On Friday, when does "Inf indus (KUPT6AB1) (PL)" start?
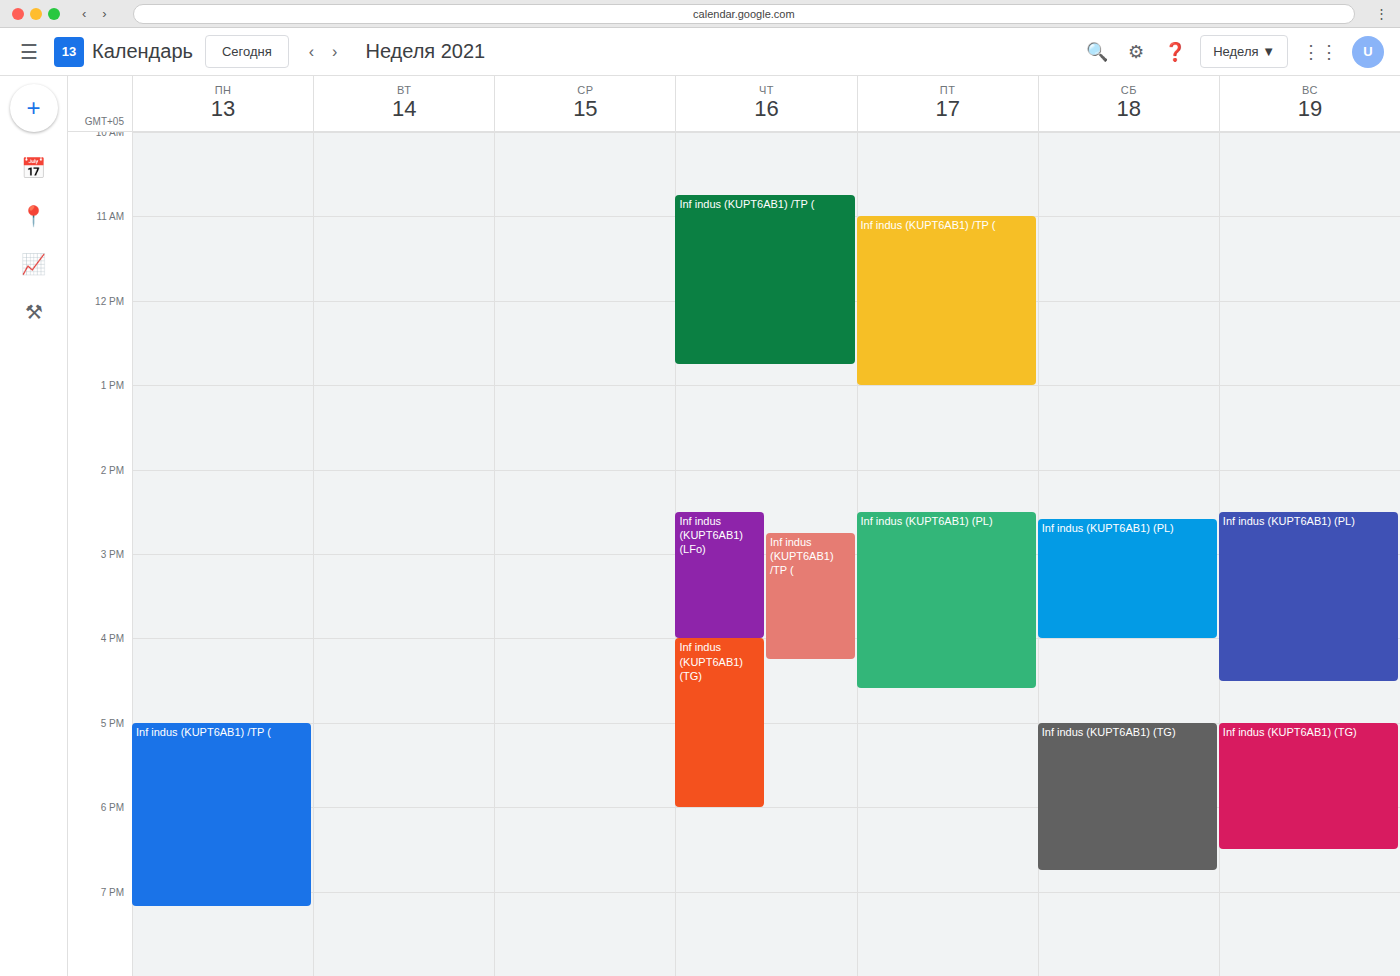
2:30 PM